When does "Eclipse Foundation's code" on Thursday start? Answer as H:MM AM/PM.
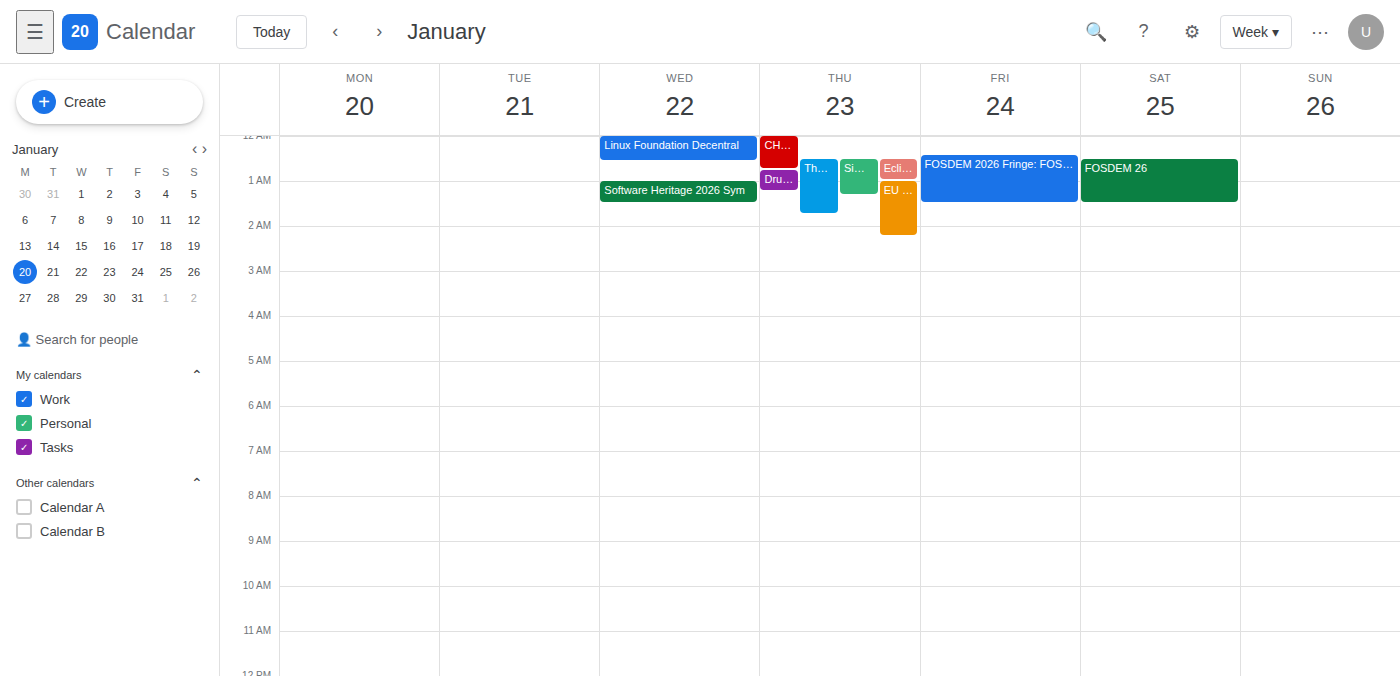
12:30 AM